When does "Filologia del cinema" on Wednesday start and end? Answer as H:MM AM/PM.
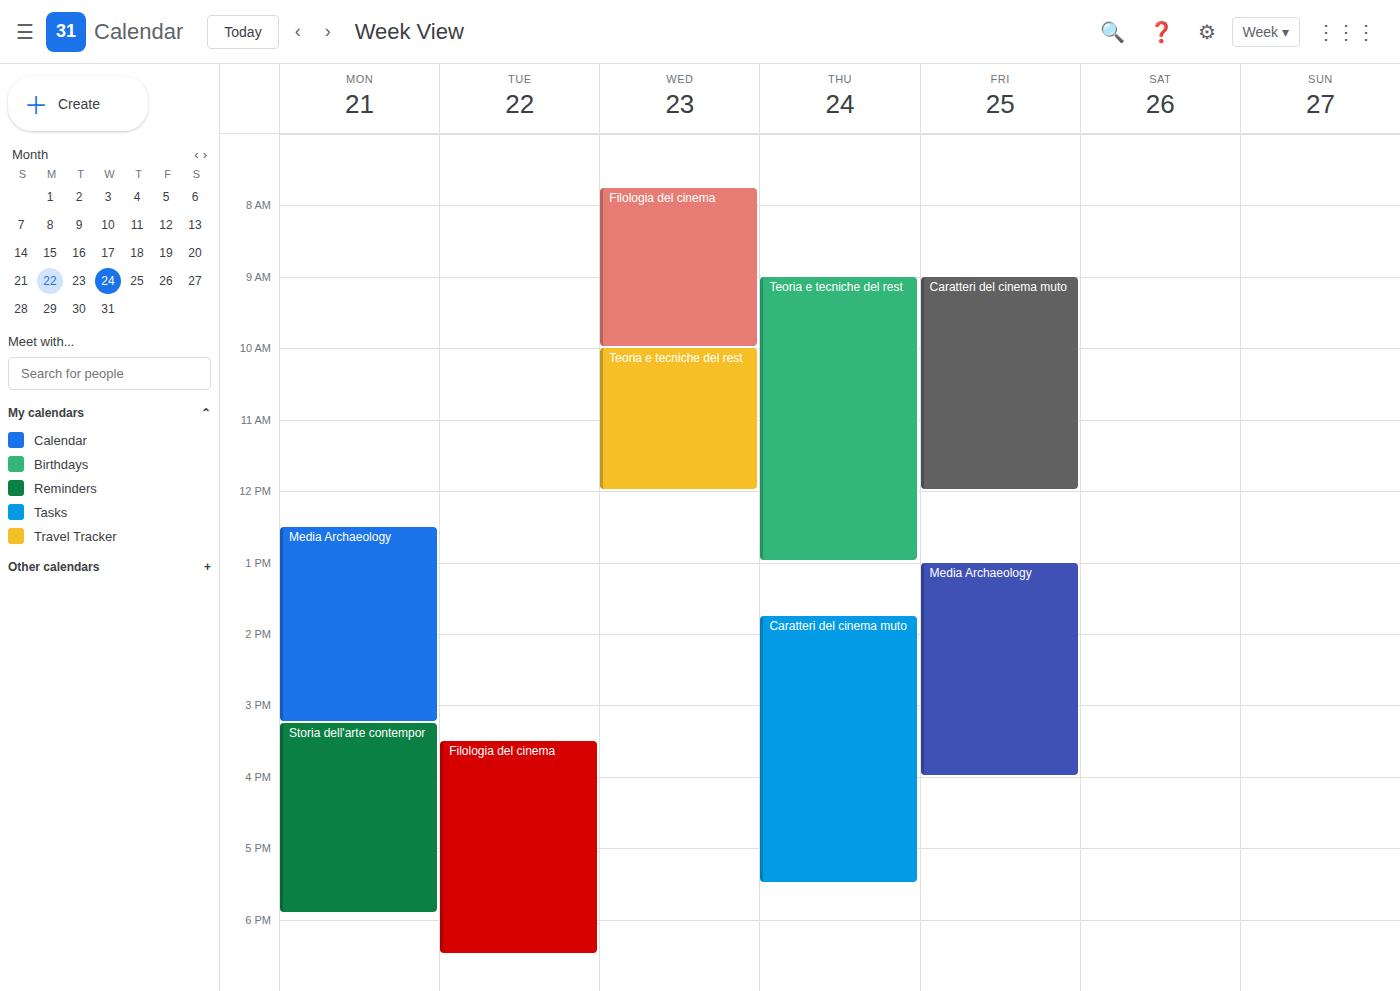
7:45 AM to 10:00 AM